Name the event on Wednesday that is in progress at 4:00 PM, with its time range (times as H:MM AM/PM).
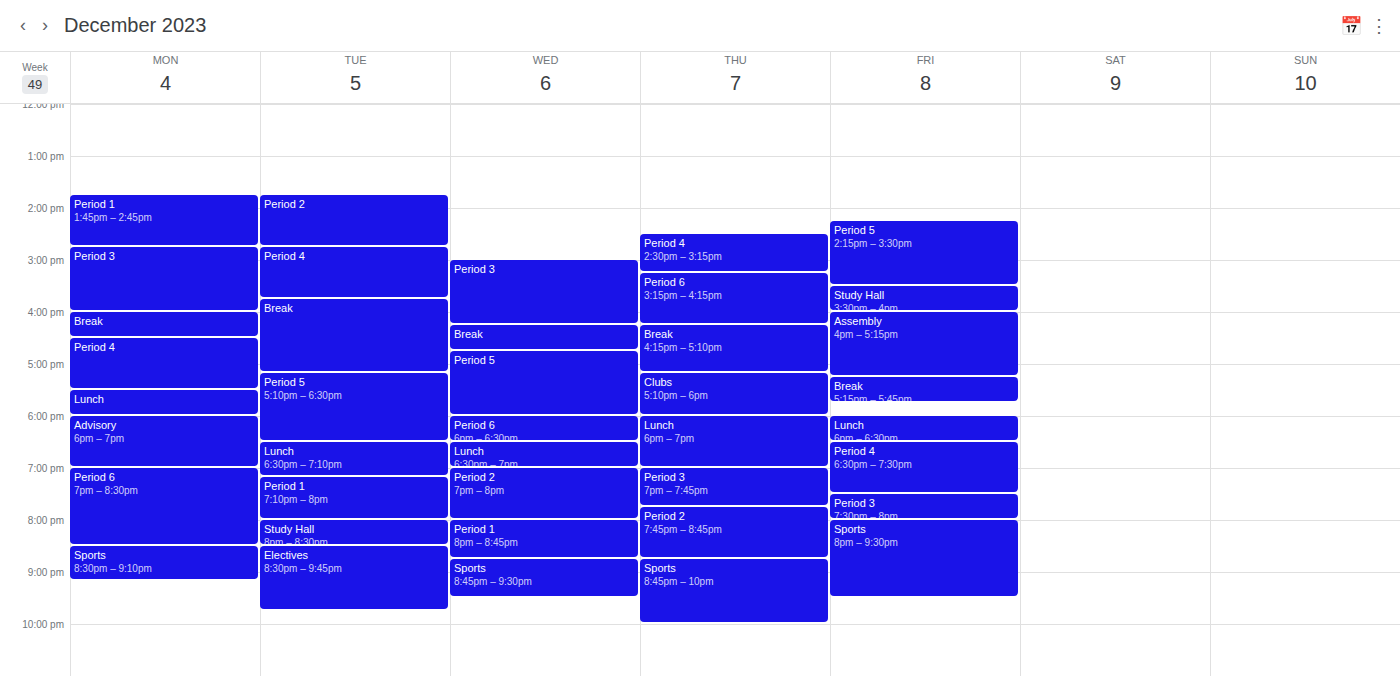
"Period 3", 3:00 PM to 4:15 PM